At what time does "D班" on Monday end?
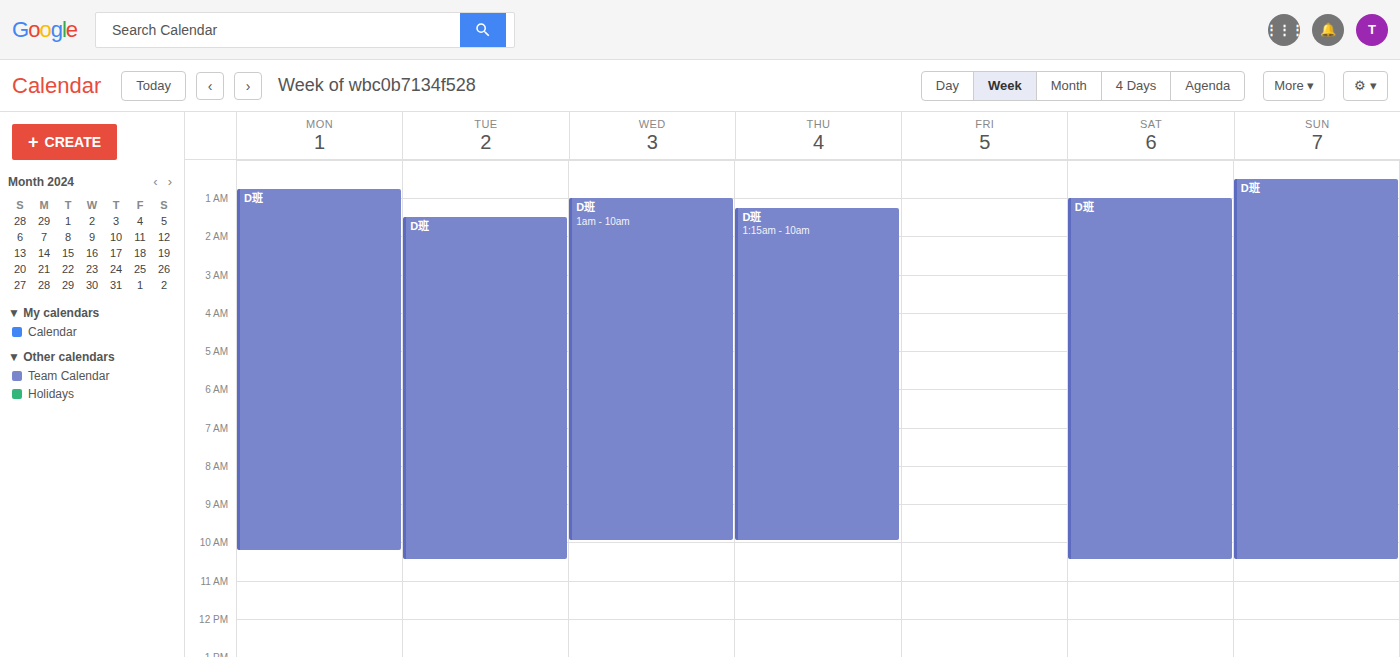
10:15 AM